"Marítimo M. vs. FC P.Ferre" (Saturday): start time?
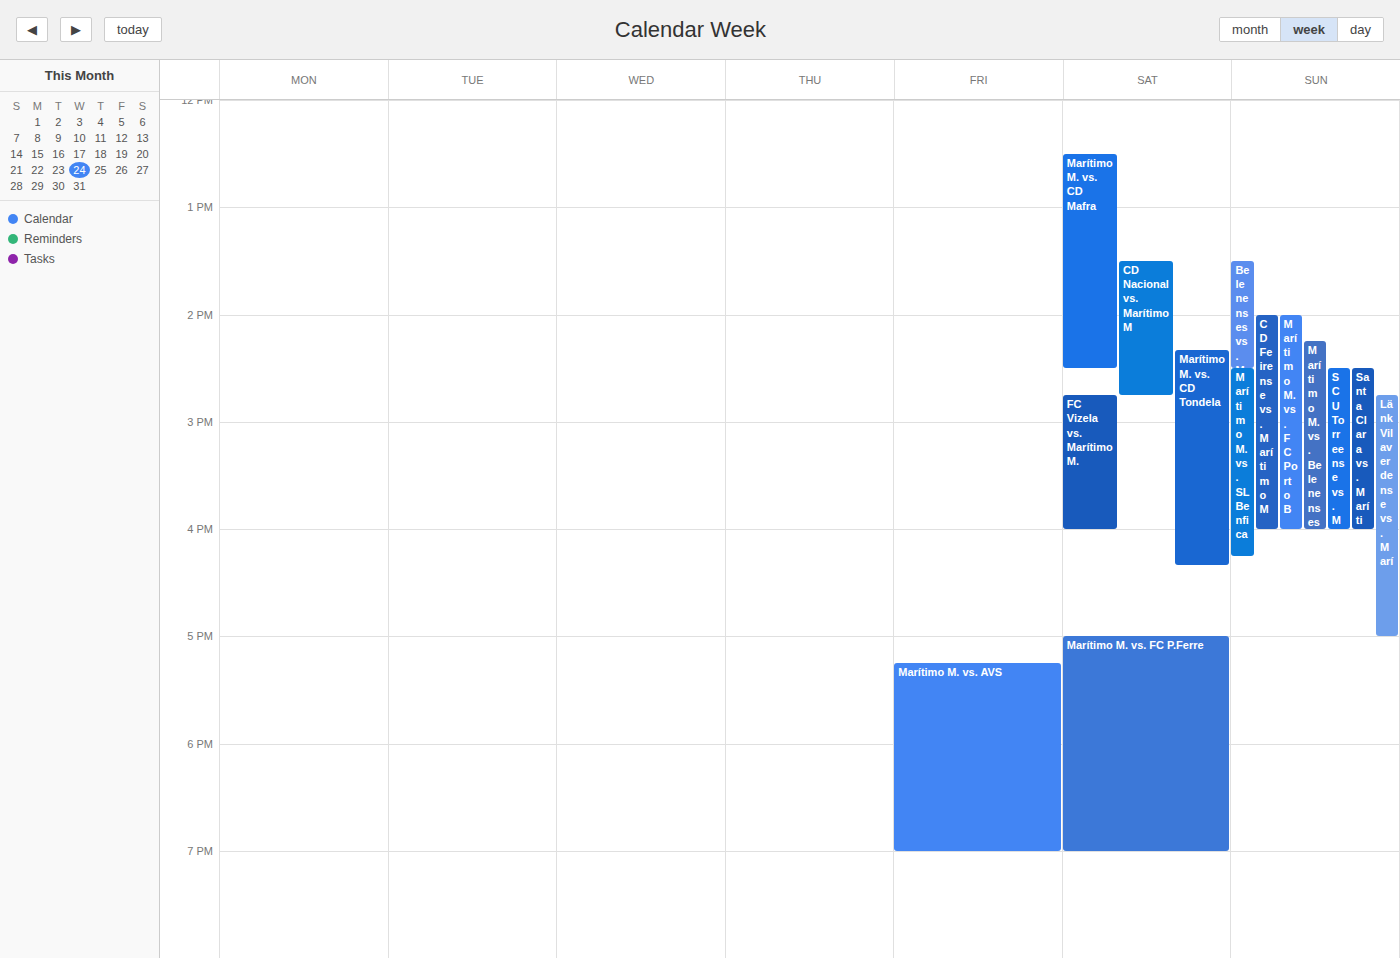
5:00 PM